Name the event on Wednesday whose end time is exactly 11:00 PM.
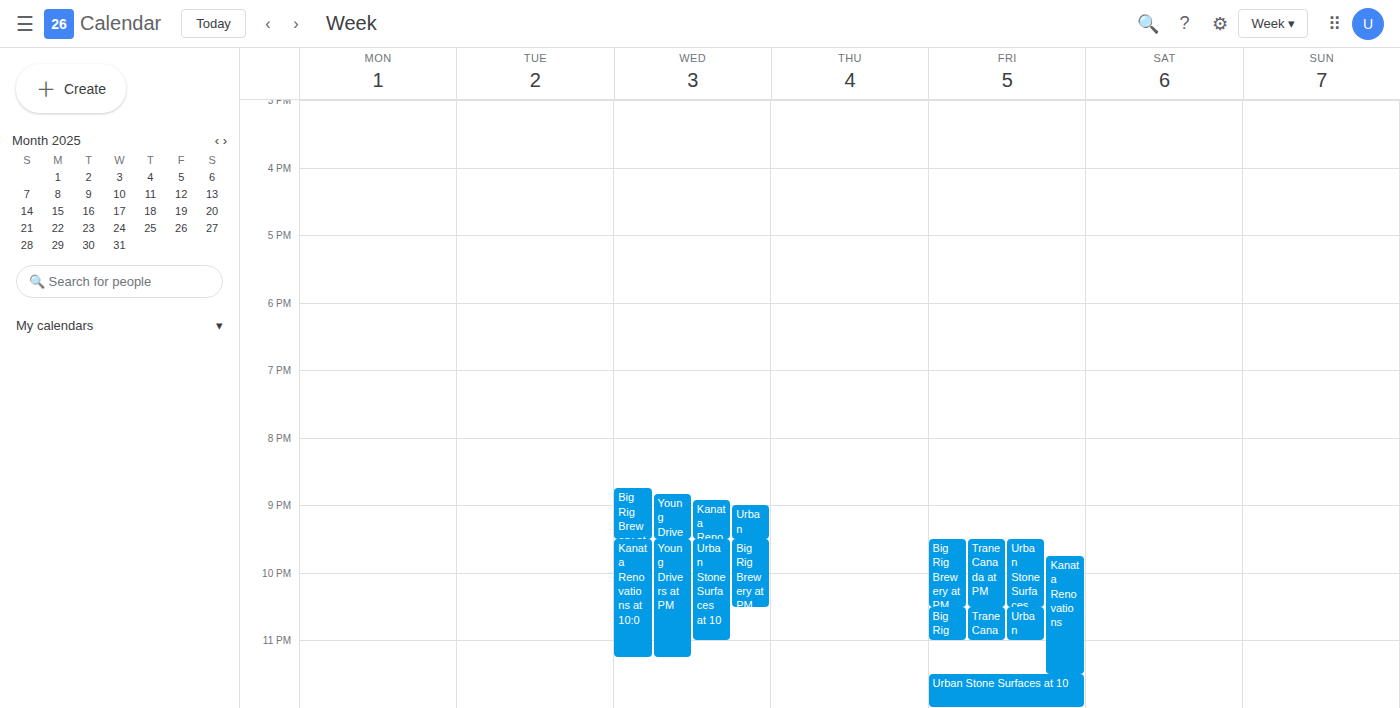
"Urban Stone Surfaces at 10"